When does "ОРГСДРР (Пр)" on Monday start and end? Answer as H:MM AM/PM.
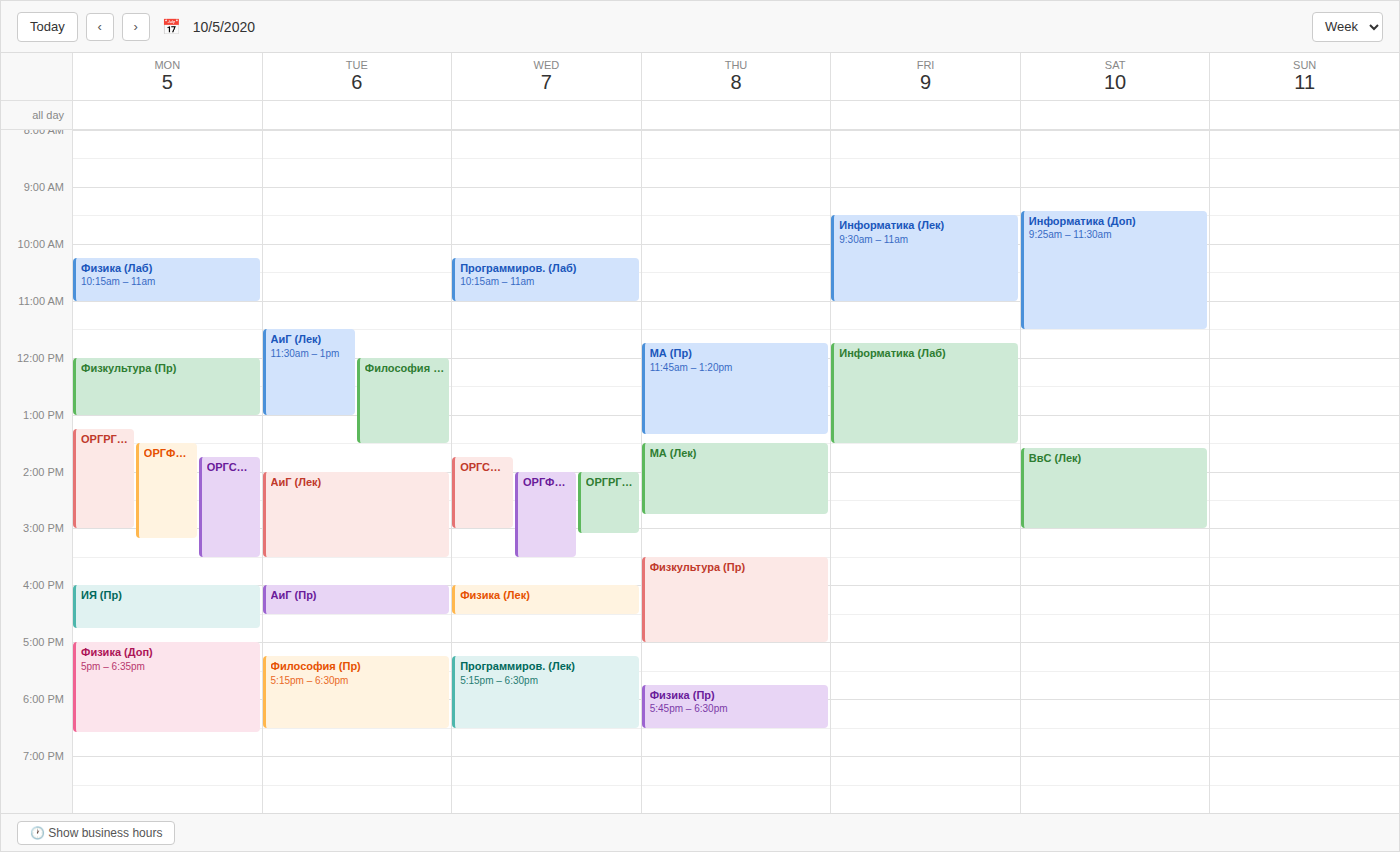
1:45 PM to 3:30 PM